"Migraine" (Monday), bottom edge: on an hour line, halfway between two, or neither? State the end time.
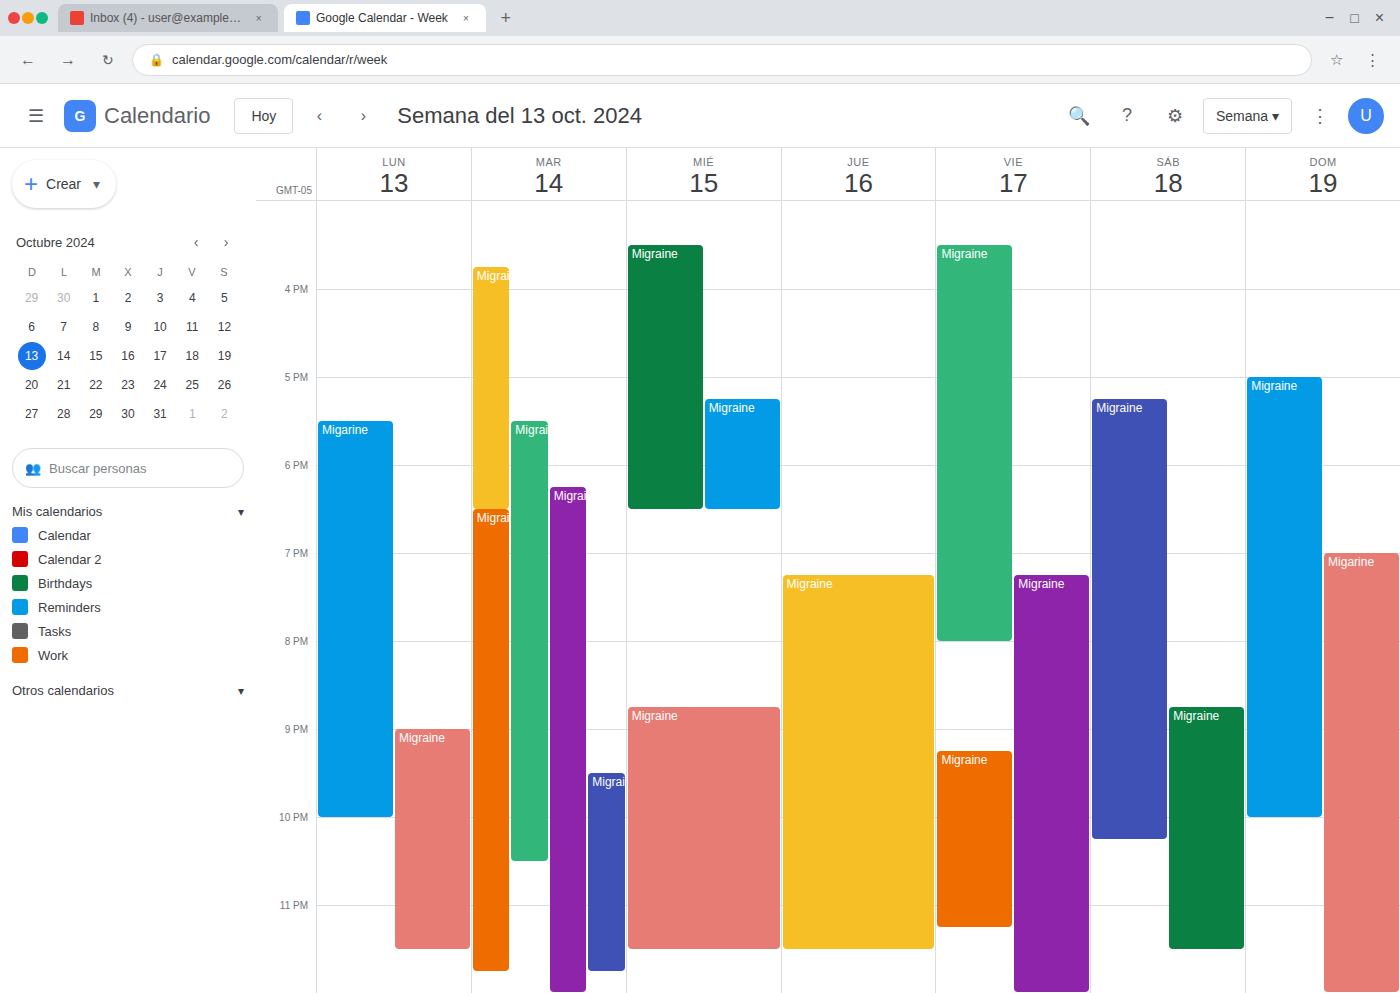
11:30 PM -- halfway between the 11 PM and 12 AM lines.